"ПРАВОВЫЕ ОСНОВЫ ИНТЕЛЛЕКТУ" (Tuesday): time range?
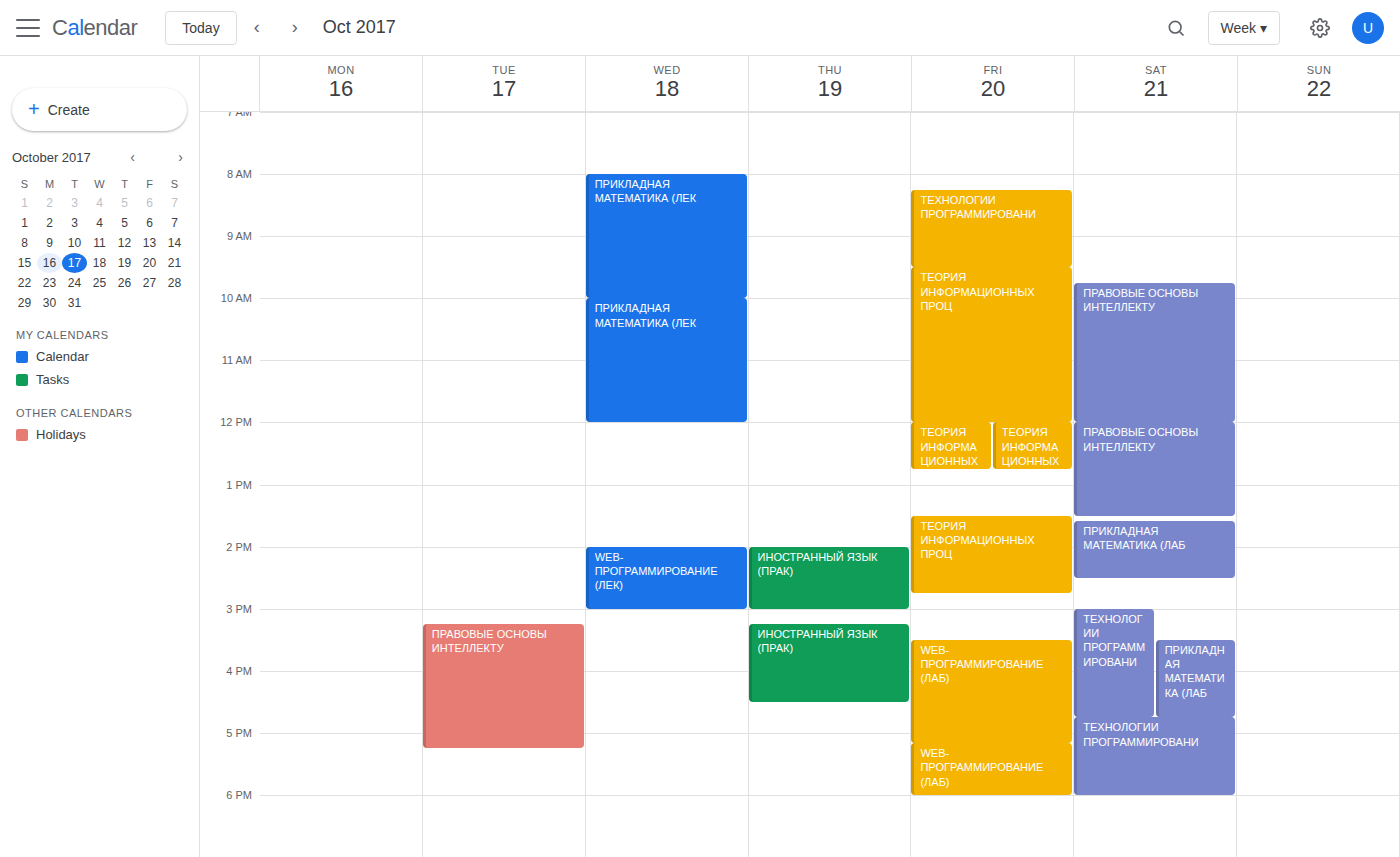
3:15 PM to 5:15 PM